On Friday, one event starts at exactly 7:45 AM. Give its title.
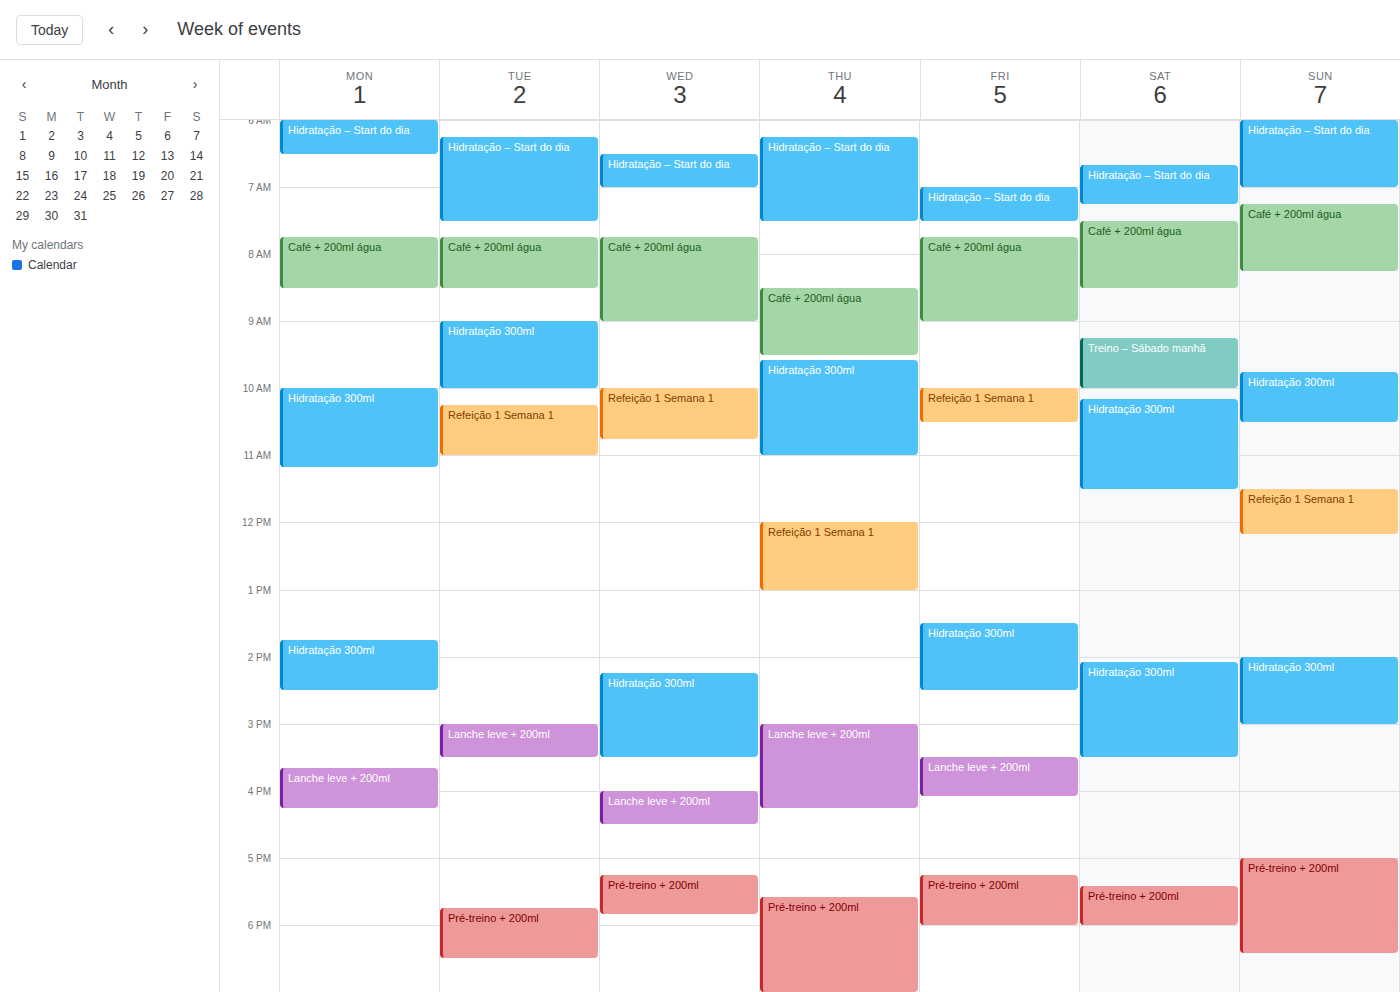
"Café + 200ml água"